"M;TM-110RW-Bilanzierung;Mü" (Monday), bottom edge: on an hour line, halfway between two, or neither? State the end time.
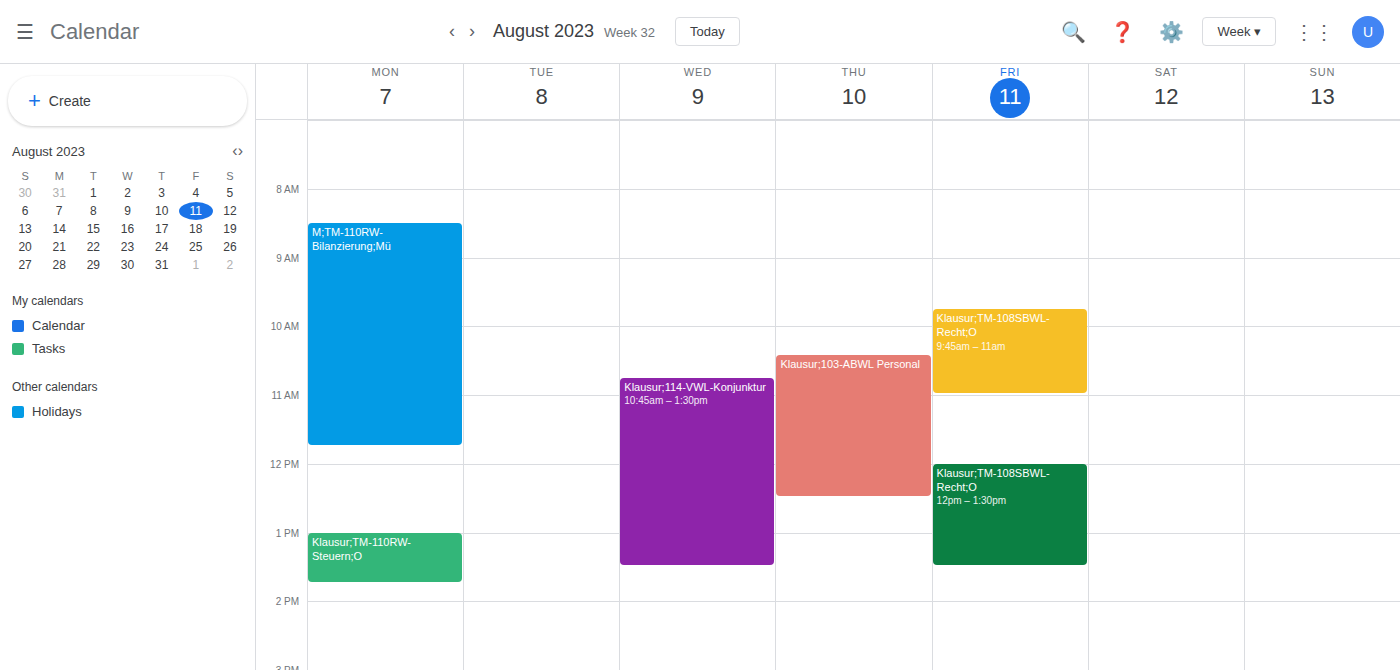
11:45 AM -- neither: three quarters of the way from the 11 AM line to the 12 PM line.